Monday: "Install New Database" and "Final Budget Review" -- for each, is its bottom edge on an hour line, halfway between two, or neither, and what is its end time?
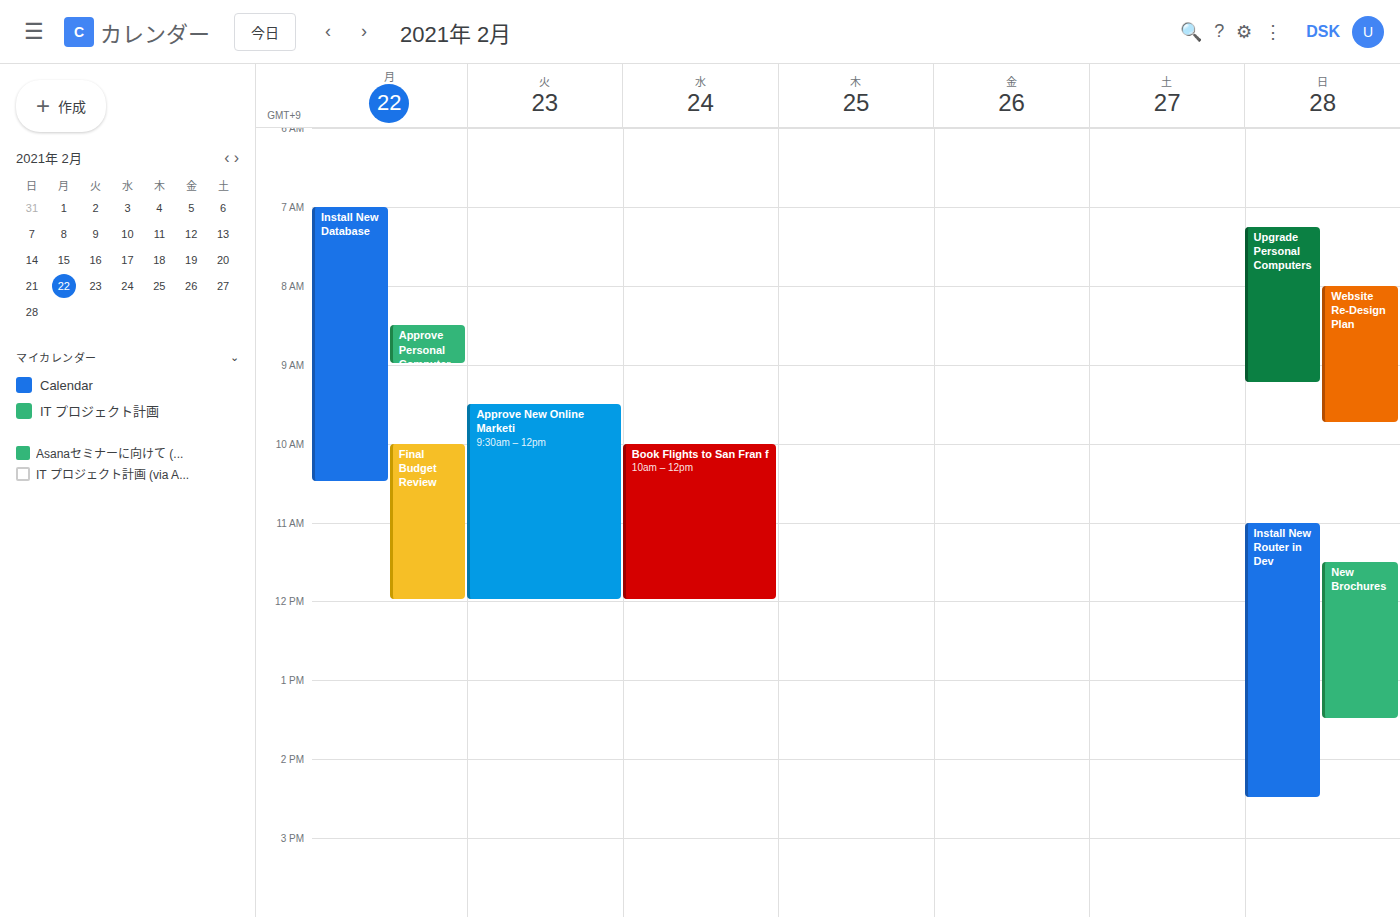
"Install New Database": 10:30, halfway between the 10:00 and 11:00 lines. "Final Budget Review": 12:00, exactly on the 12:00 line.